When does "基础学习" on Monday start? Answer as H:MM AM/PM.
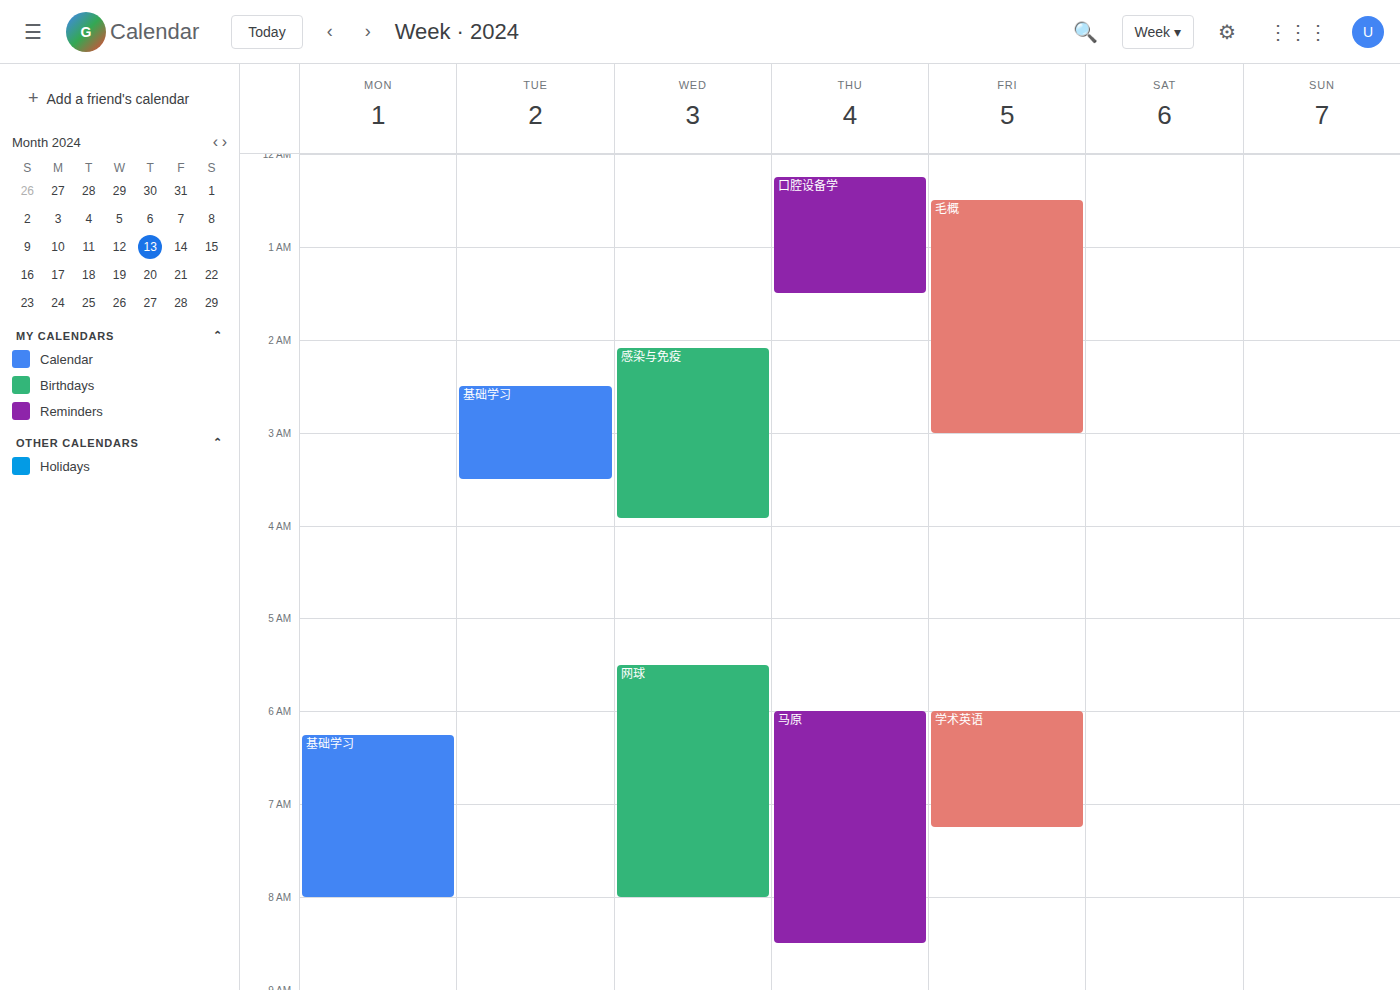
6:15 AM